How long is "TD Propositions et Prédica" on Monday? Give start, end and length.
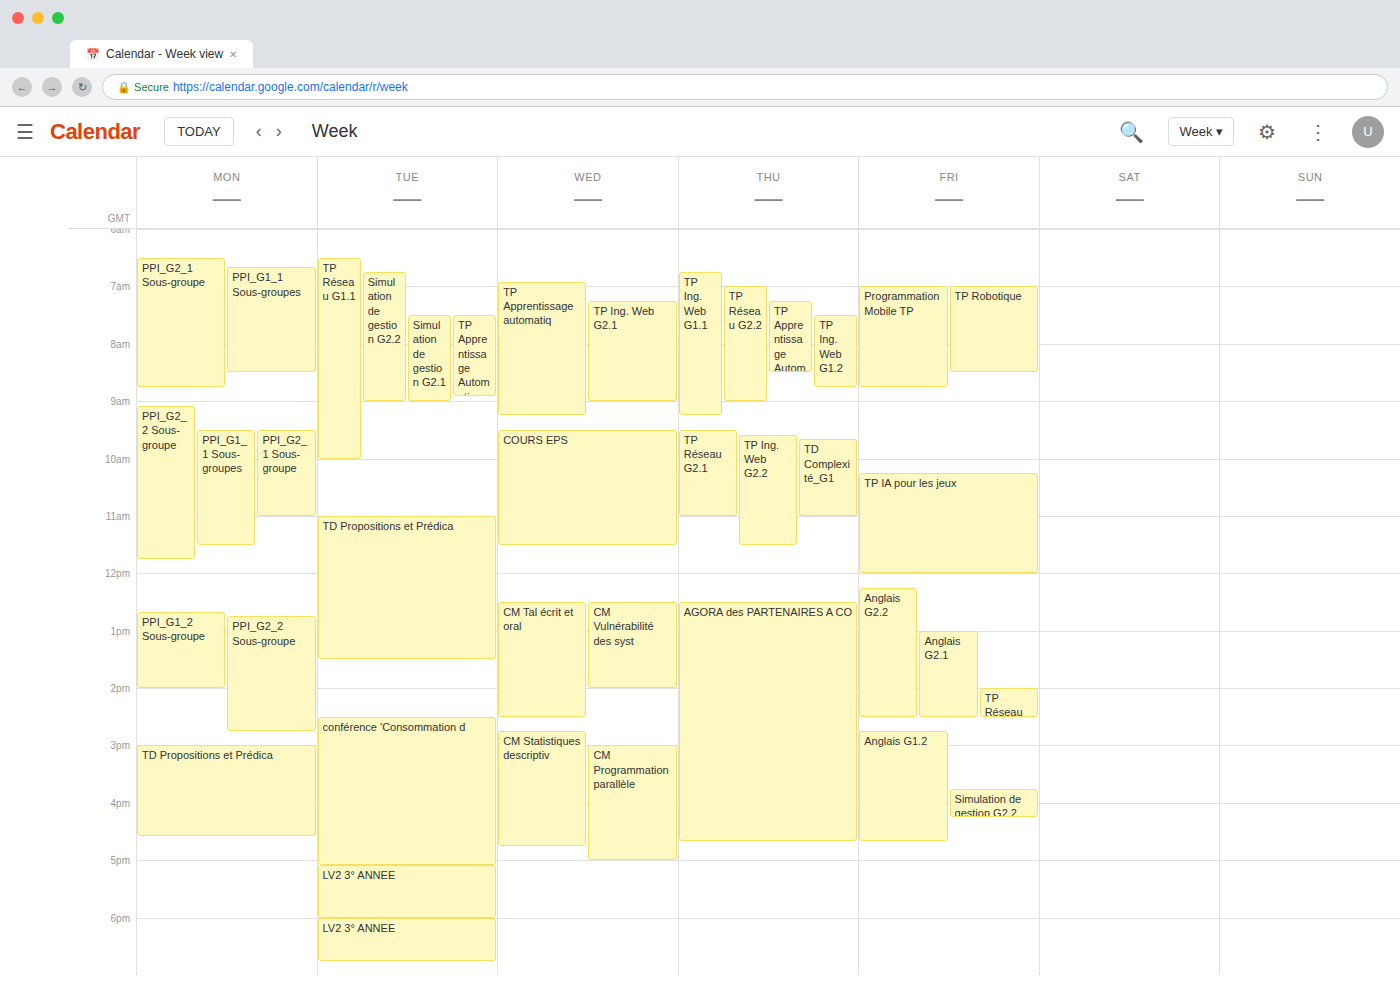
3:00 PM to 4:35 PM, 1 hour 35 minutes